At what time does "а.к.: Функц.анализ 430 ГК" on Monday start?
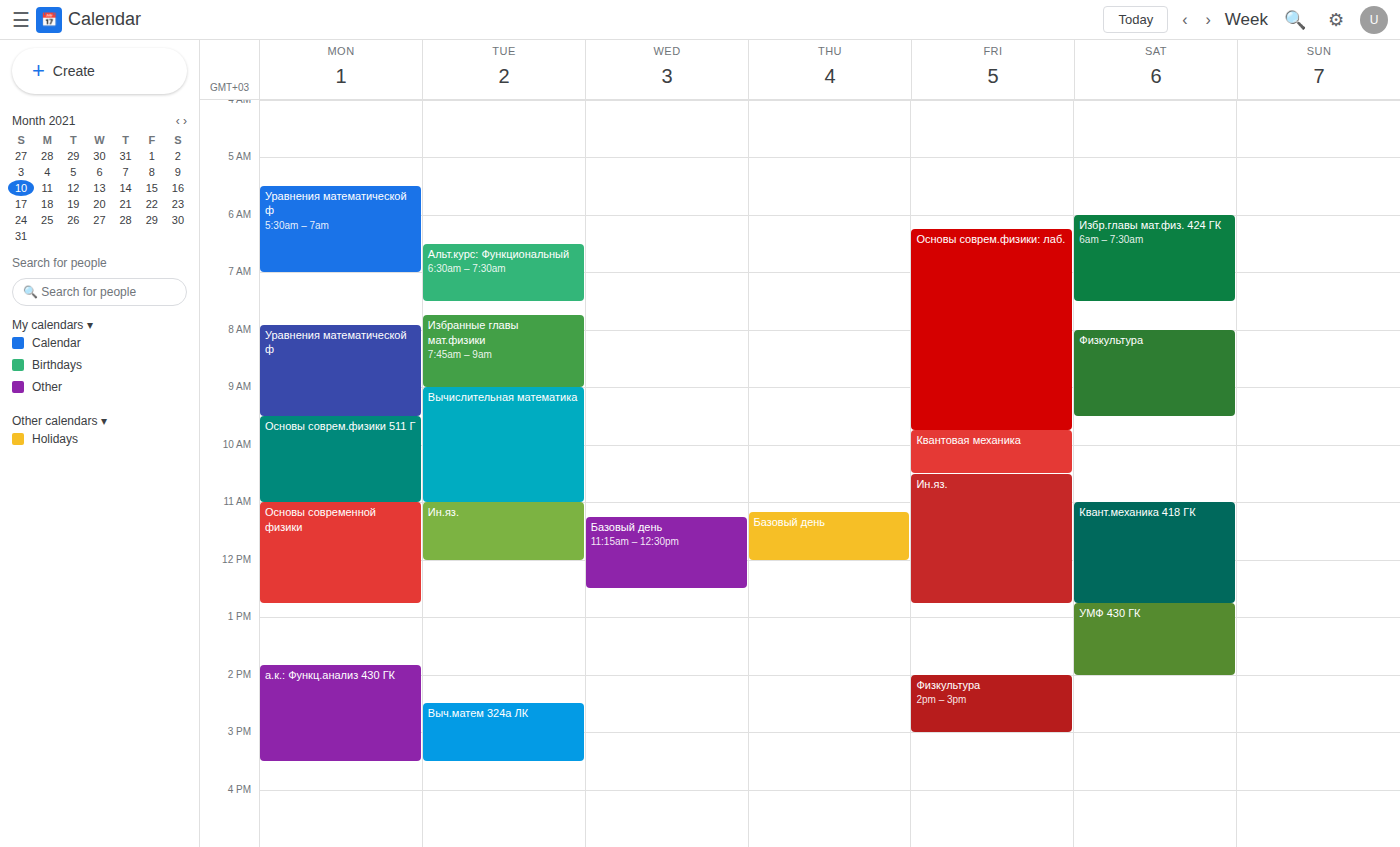
1:50 PM